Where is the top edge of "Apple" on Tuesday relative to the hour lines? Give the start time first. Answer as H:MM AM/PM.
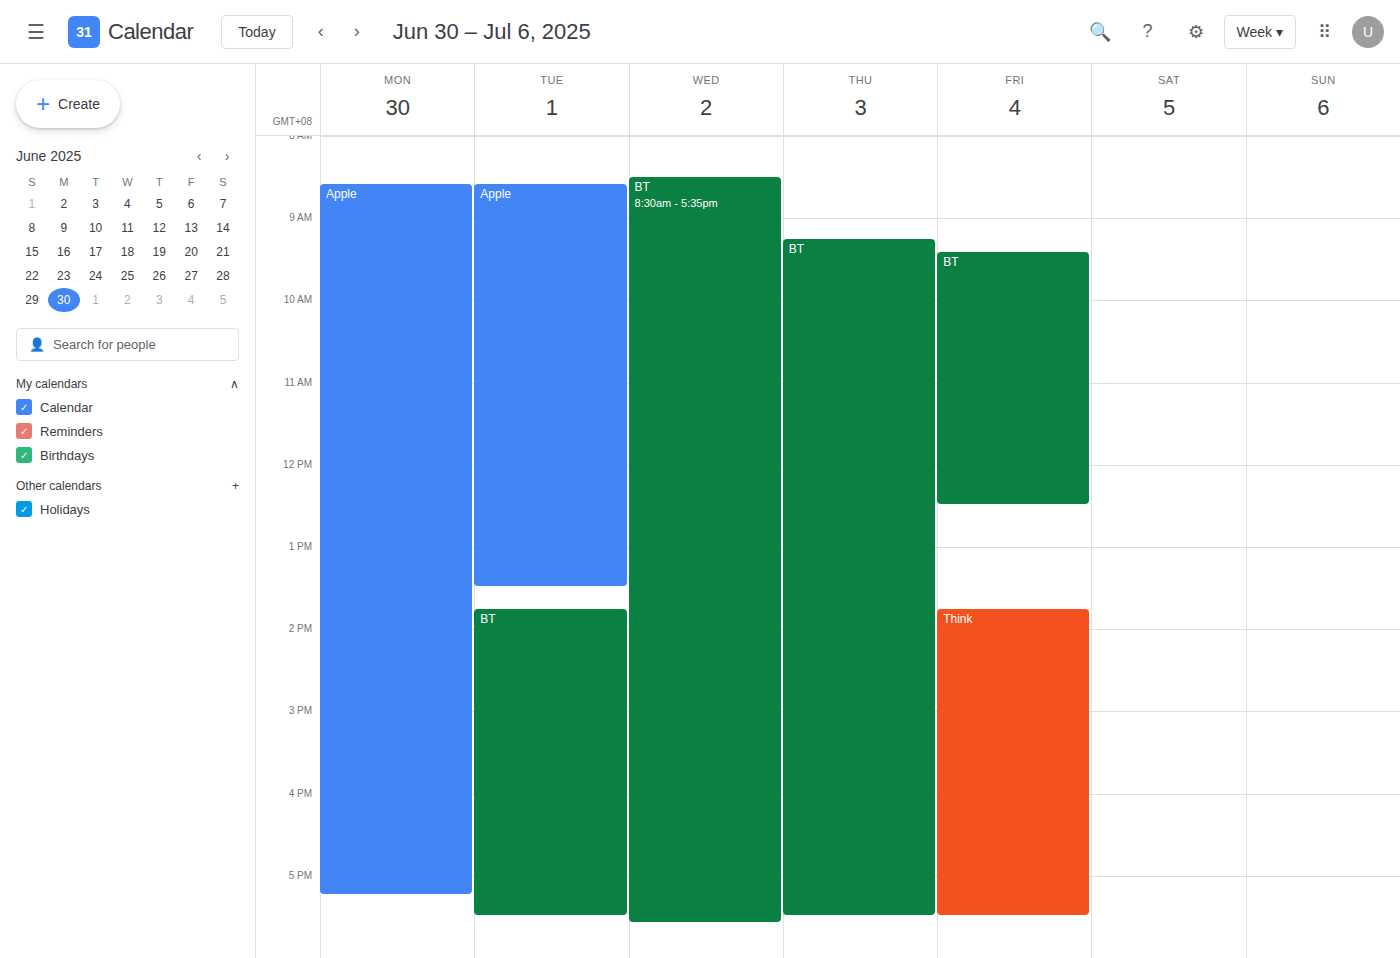
8:35 AM -- neither: 35 minutes below the 8 AM line and 25 minutes above the 9 AM line.